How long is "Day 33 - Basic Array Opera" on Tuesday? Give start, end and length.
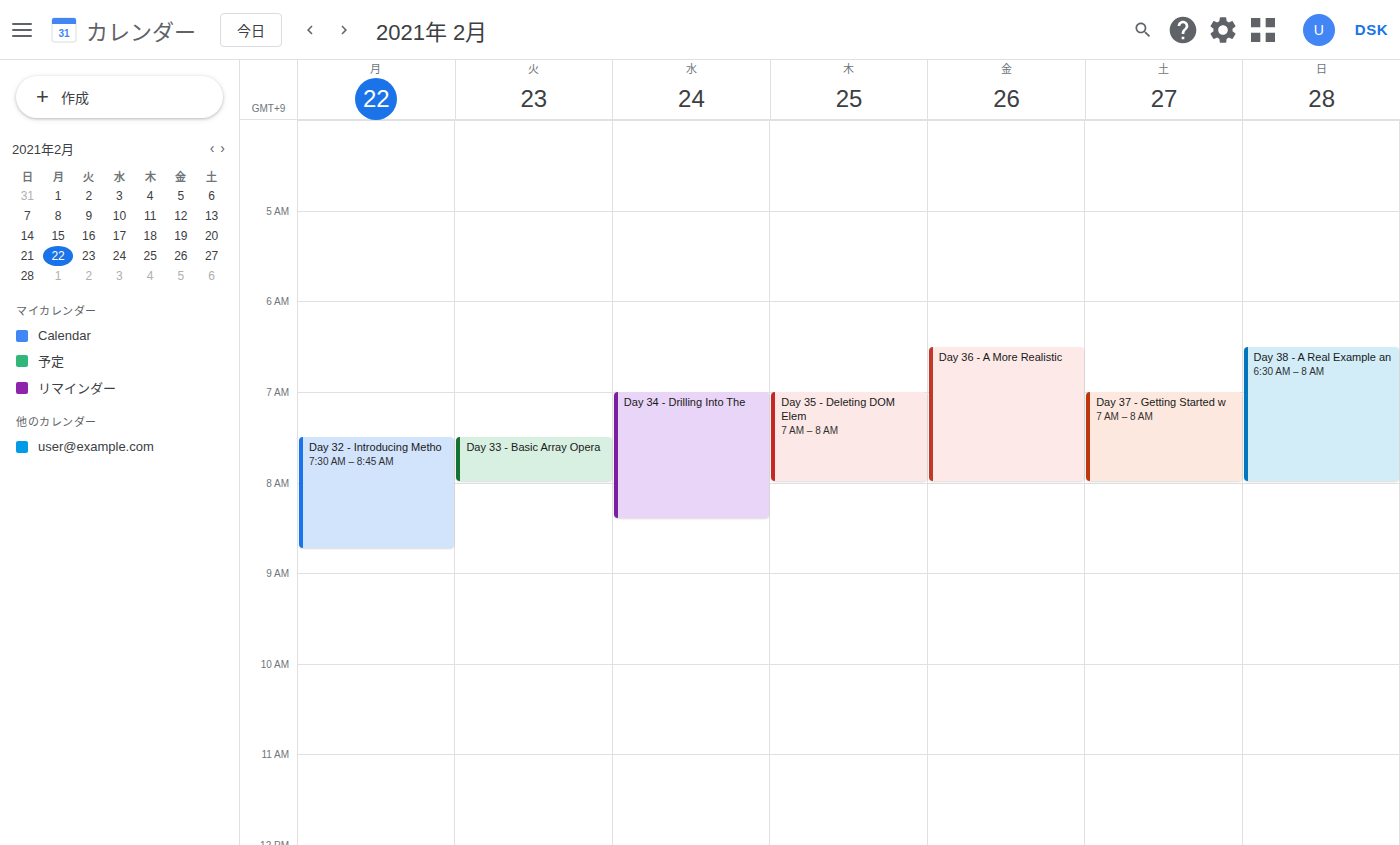
7:30 AM to 8:00 AM, 30 minutes